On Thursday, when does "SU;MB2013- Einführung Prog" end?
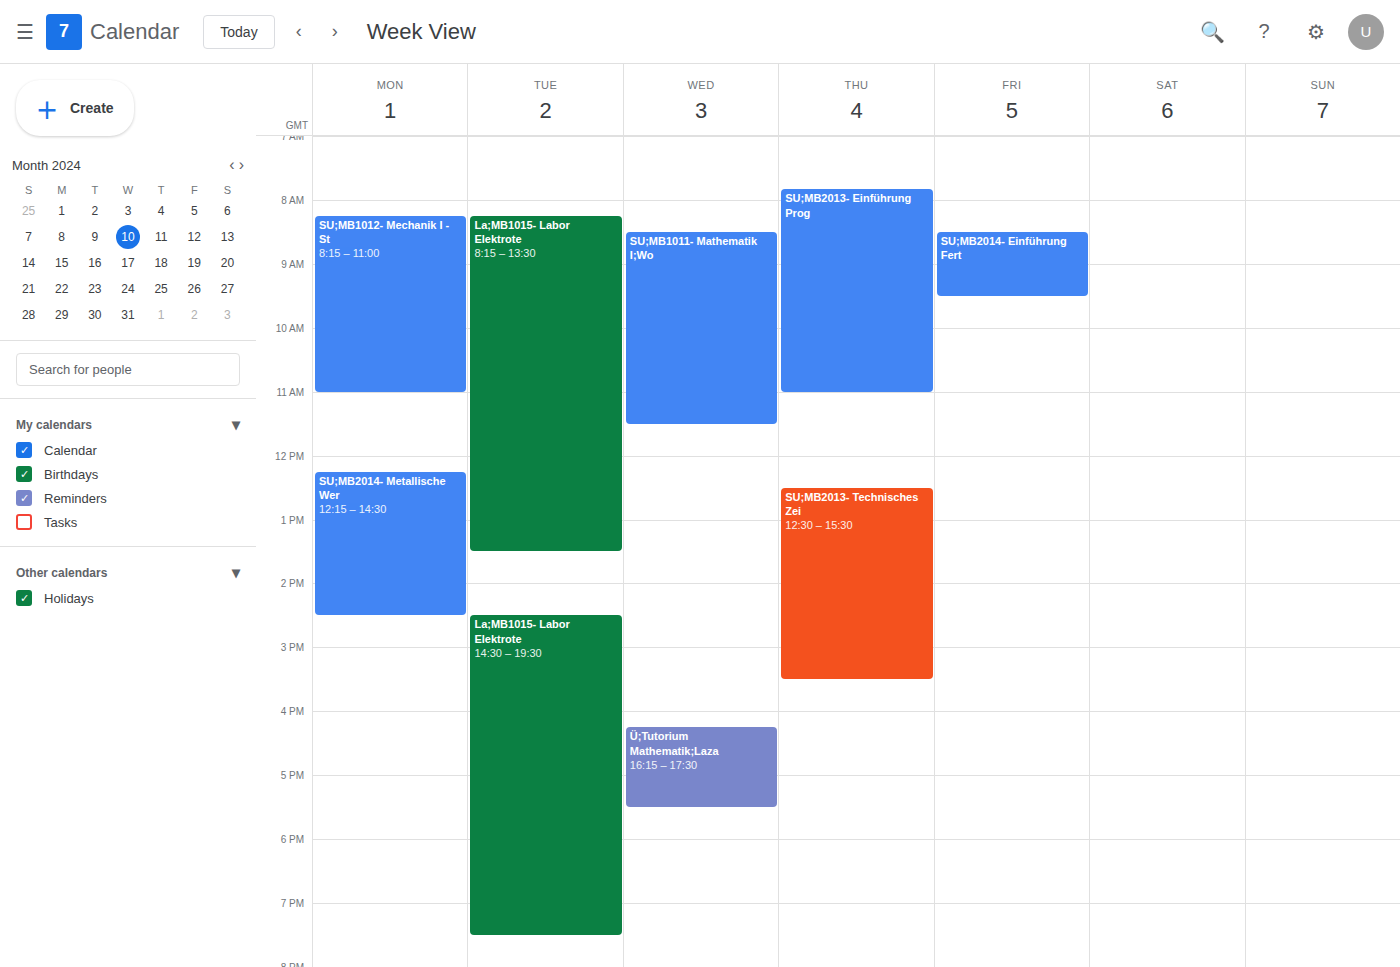
11:00 AM